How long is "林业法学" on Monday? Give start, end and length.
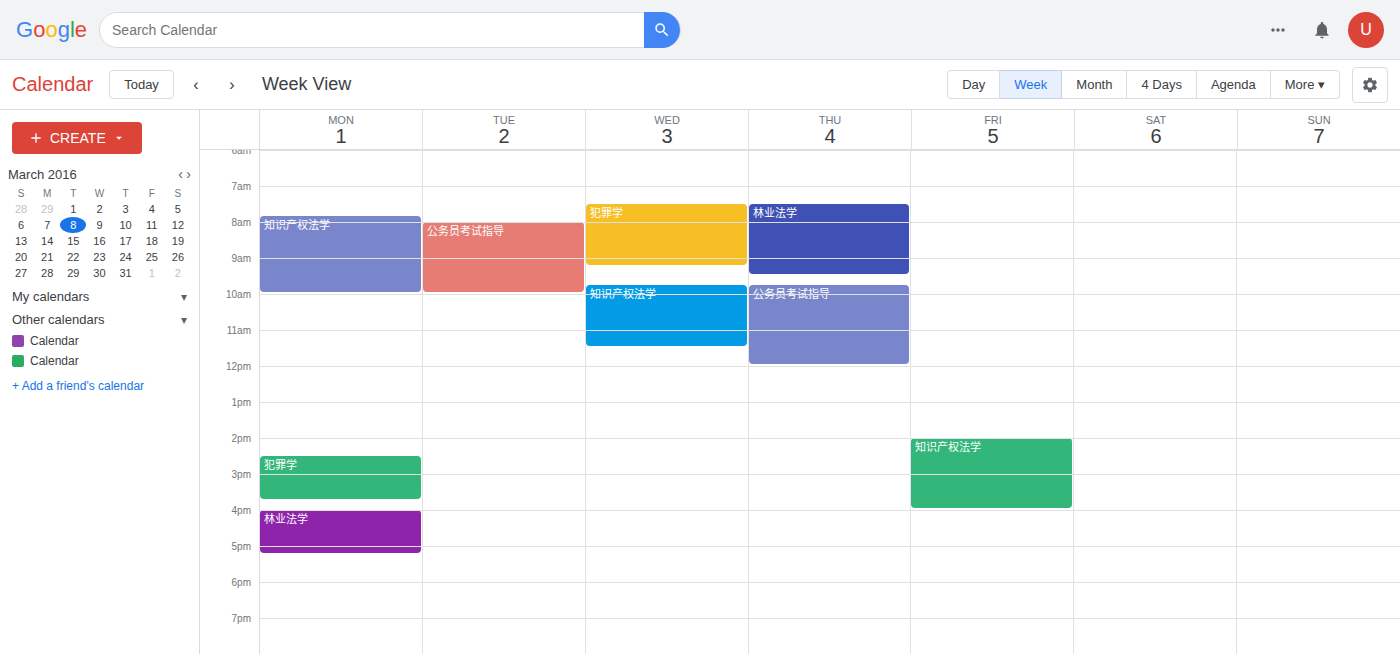
4:00 PM to 5:15 PM, 1 hour 15 minutes